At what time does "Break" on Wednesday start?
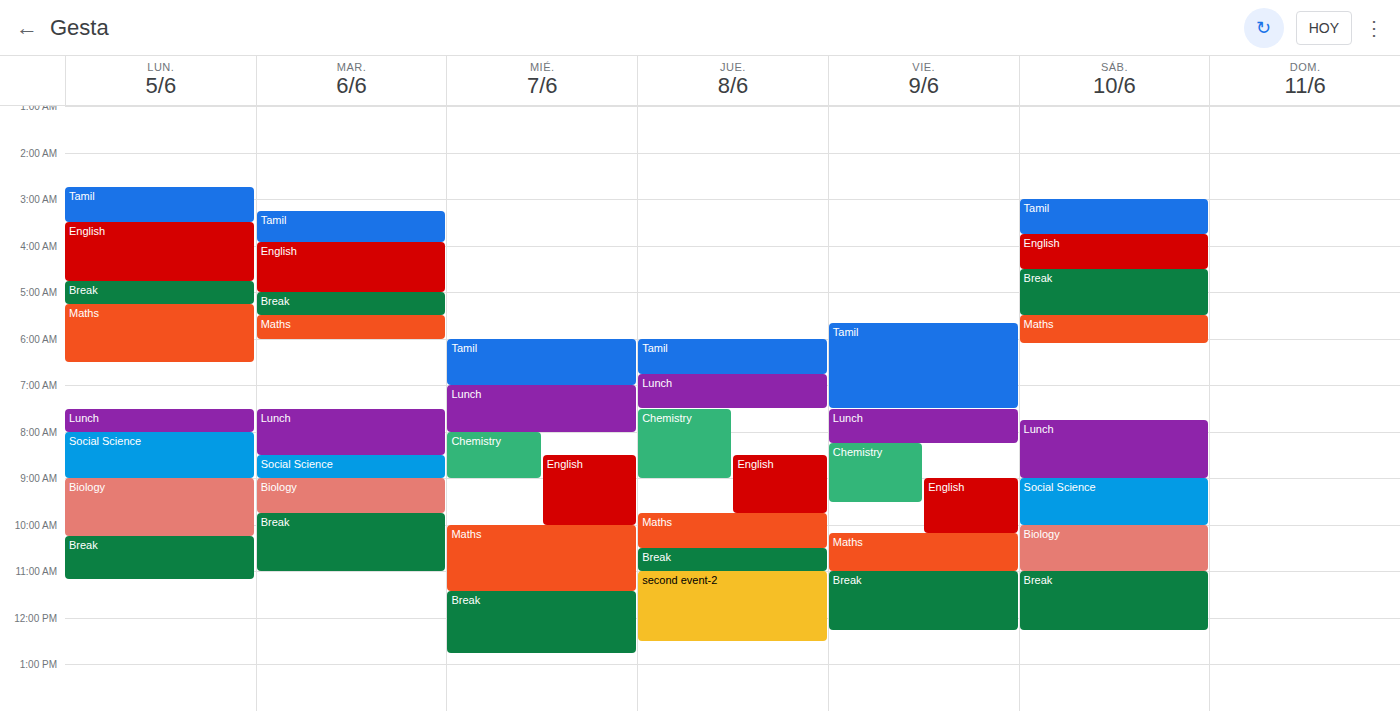
11:25 AM